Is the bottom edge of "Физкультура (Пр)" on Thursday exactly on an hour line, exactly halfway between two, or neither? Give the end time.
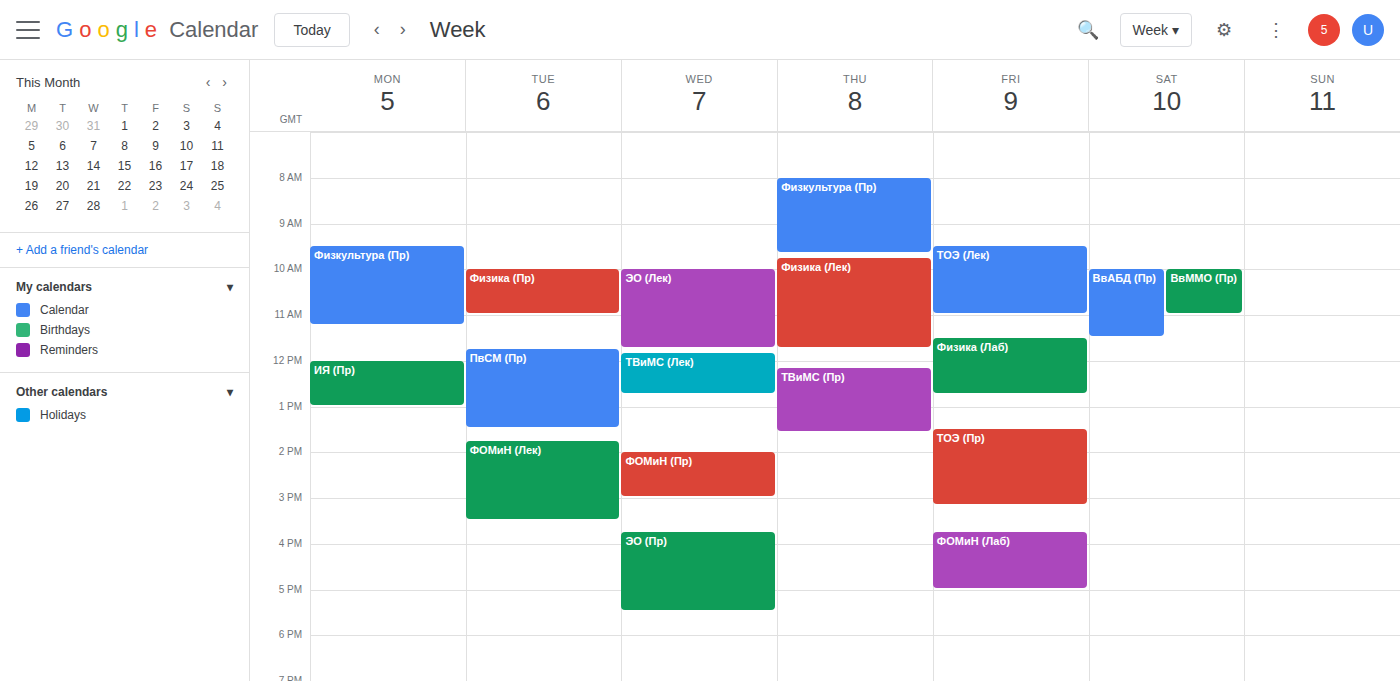
9:40 AM -- neither: 40 minutes below the 9 AM line and 20 minutes above the 10 AM line.